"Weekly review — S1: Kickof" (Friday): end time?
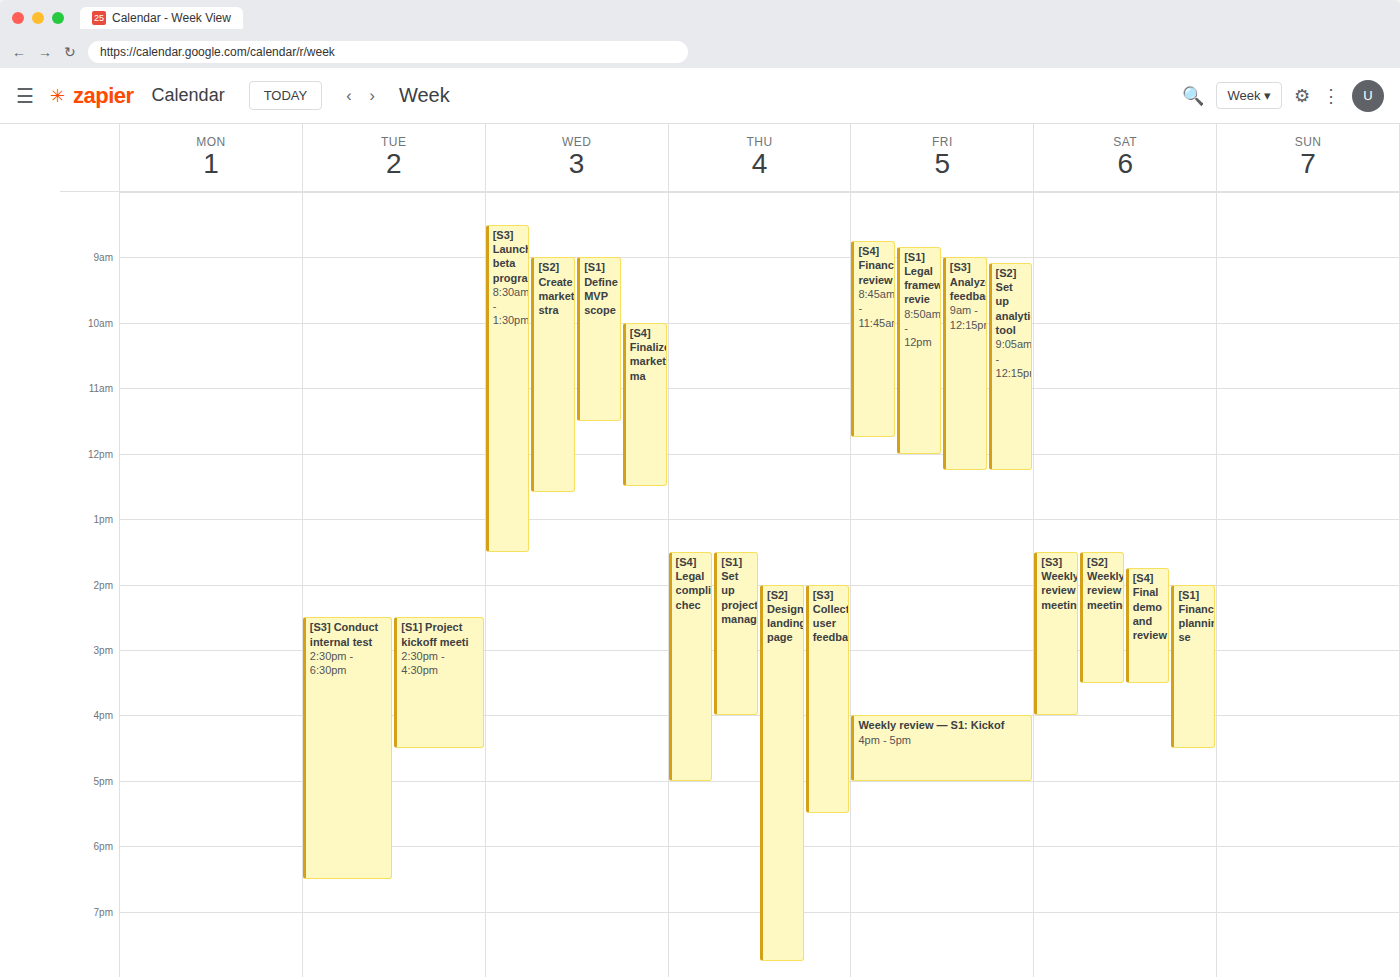
5:00 PM